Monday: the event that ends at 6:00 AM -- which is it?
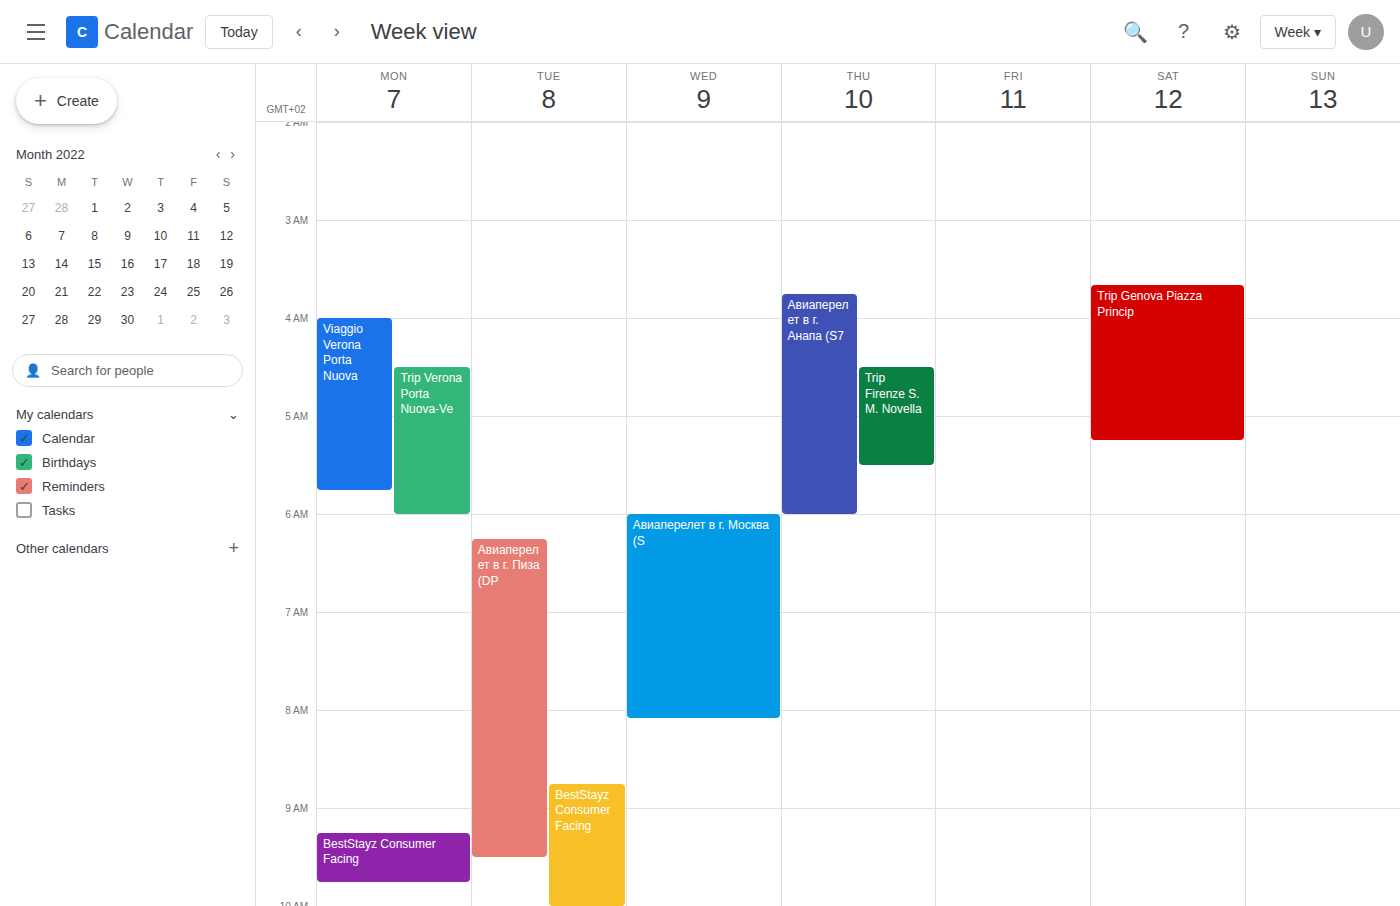
"Trip Verona Porta Nuova-Ve"